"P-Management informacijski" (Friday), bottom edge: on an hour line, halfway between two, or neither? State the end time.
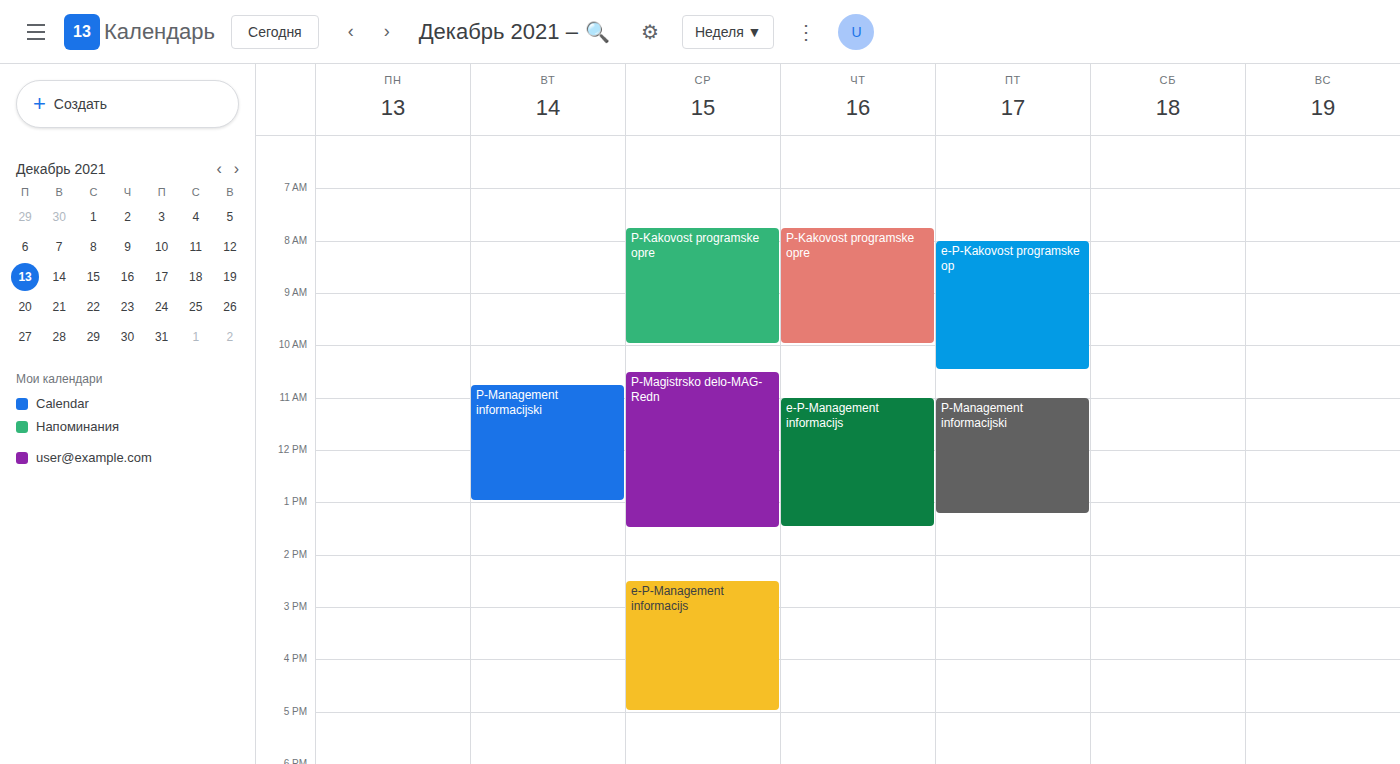
1:15 PM -- neither: a quarter of the way from the 1 PM line to the 2 PM line.